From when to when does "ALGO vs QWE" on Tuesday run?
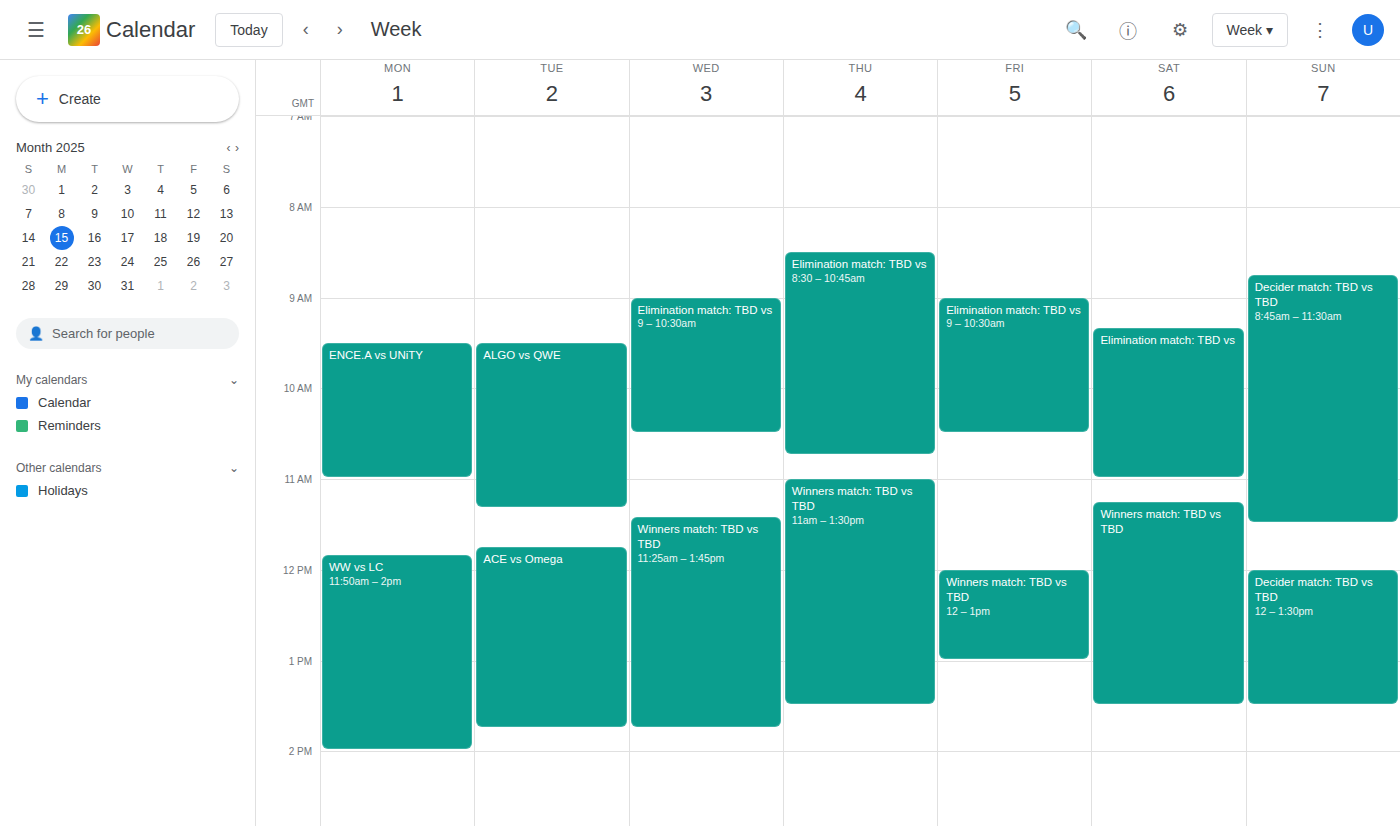
9:30 AM to 11:20 AM